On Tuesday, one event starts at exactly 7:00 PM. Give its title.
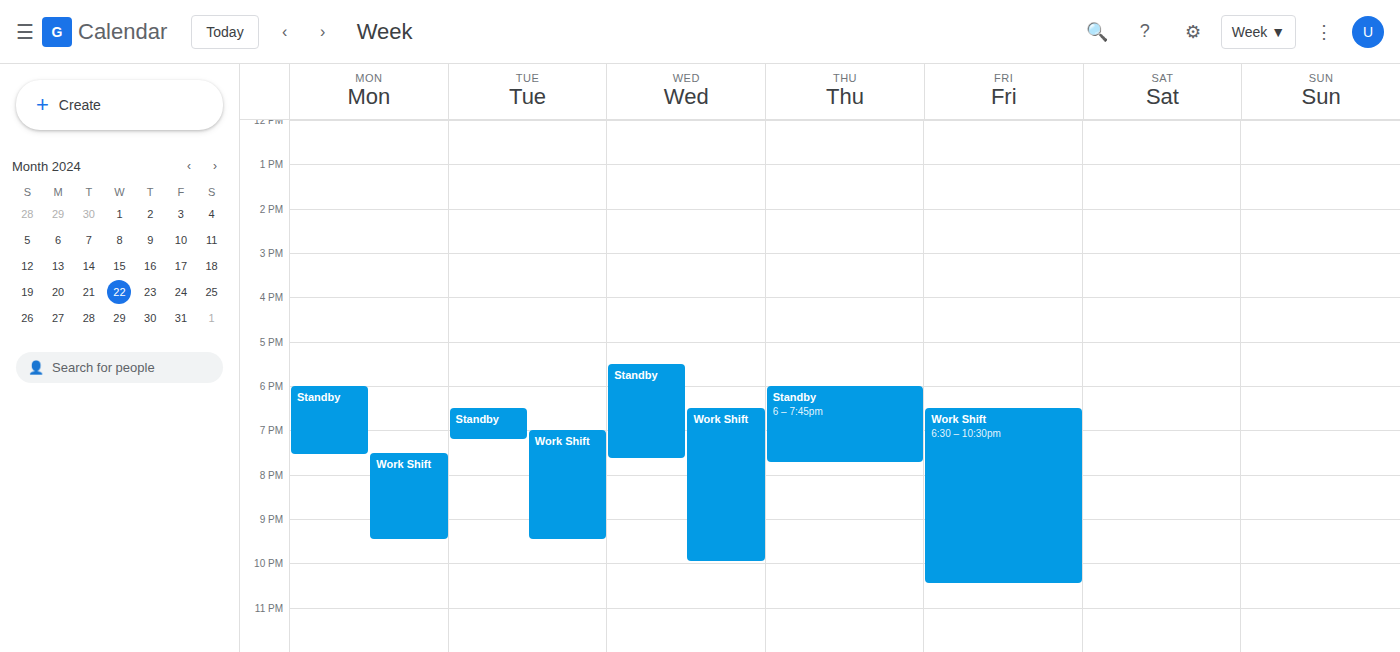
"Work Shift"